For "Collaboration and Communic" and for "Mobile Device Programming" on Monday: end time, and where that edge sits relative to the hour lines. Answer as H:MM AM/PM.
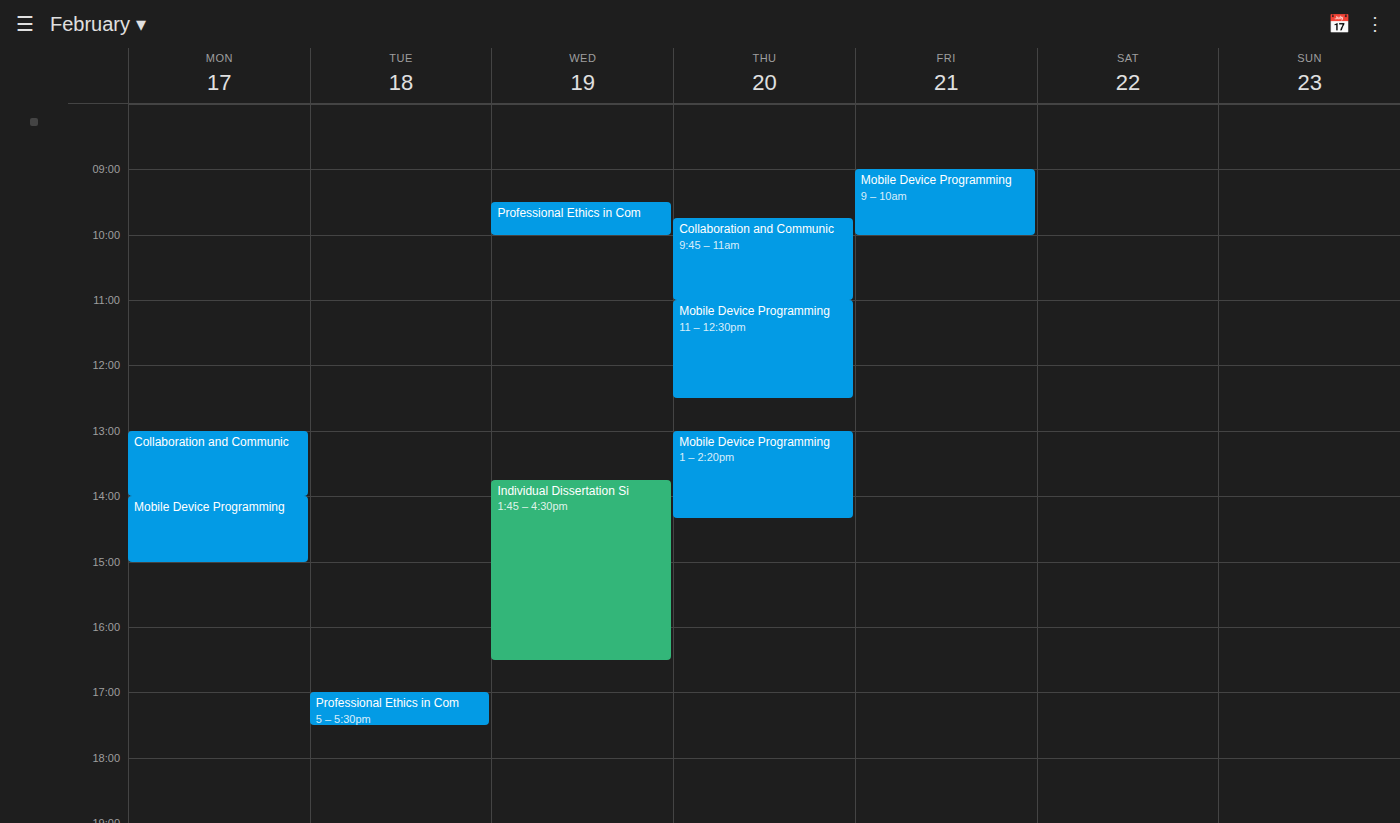
"Collaboration and Communic": 2:00 PM, exactly on the 2 PM line. "Mobile Device Programming": 3:00 PM, exactly on the 3 PM line.